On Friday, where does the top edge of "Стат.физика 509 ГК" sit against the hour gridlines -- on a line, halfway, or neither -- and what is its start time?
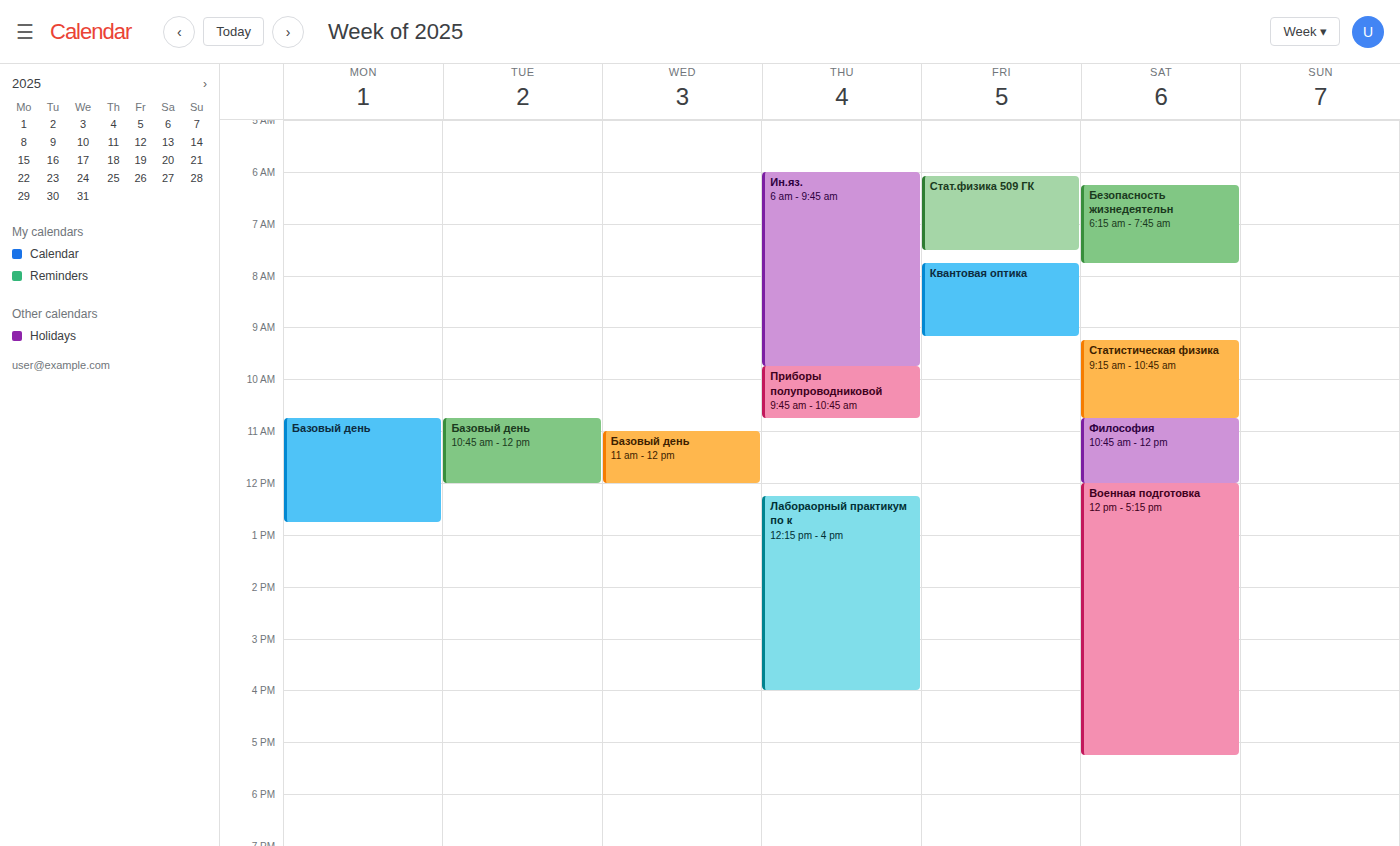
6:05 AM -- neither: 5 minutes below the 6 AM line and 55 minutes above the 7 AM line.